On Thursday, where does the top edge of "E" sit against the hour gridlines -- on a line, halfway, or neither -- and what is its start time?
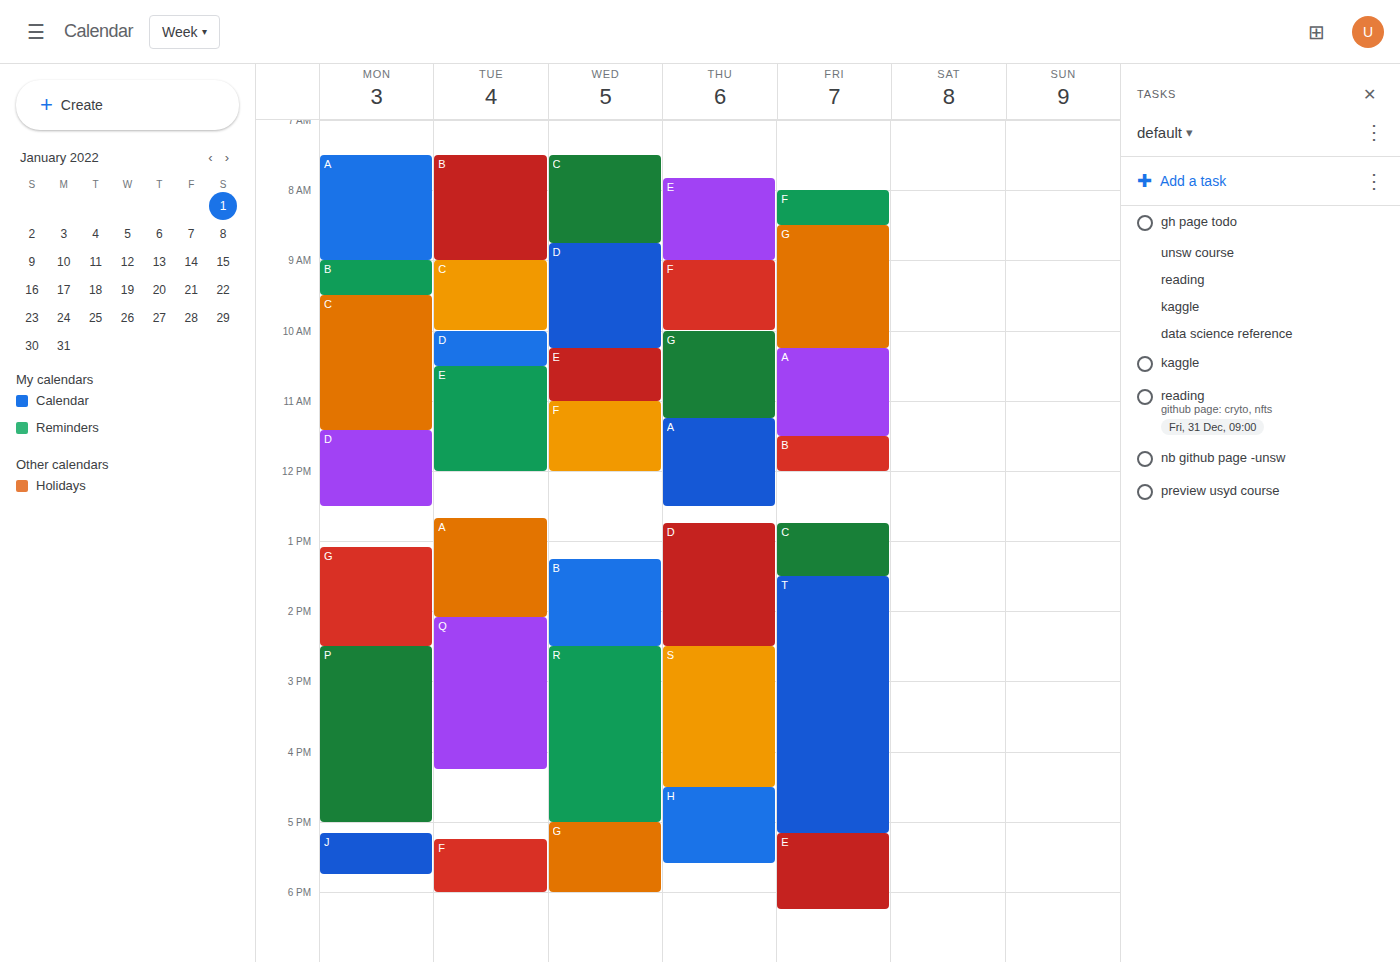
7:50 AM -- neither: 50 minutes below the 7 AM line and 10 minutes above the 8 AM line.